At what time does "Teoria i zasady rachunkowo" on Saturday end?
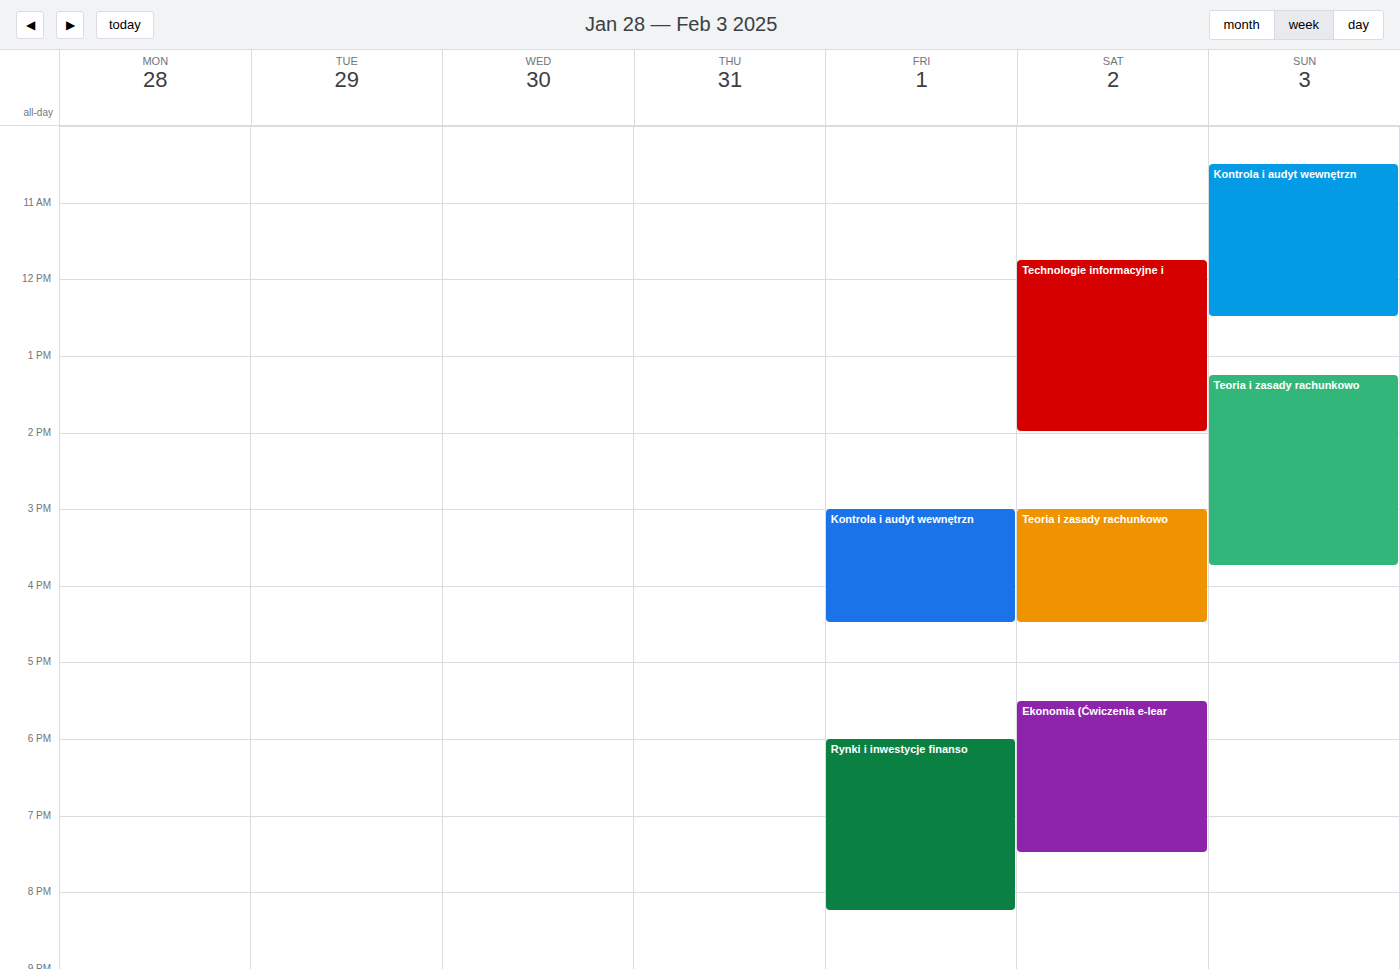
4:30 PM